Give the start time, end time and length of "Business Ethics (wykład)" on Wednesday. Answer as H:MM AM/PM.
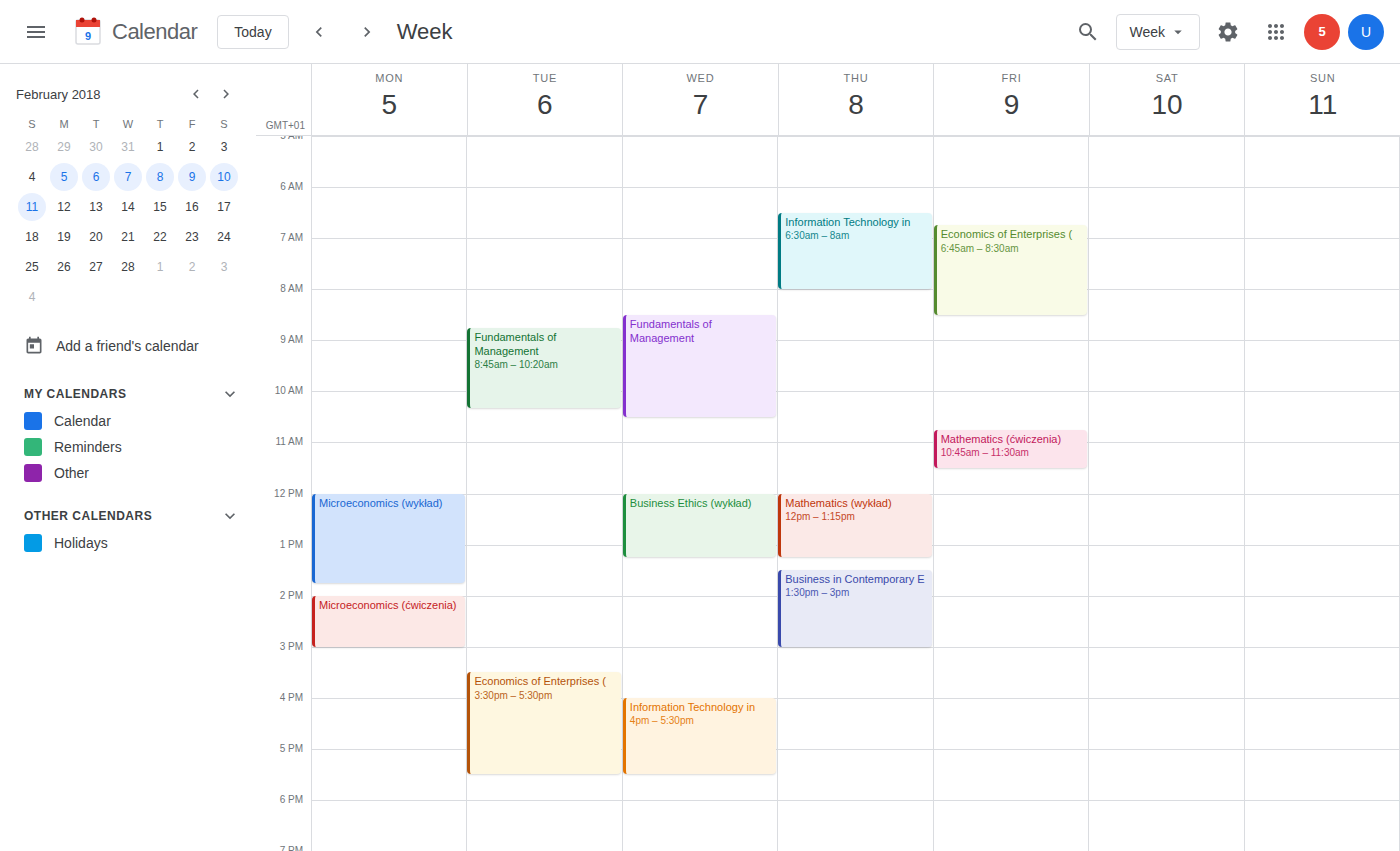
12:00 PM to 1:15 PM, 1 hour 15 minutes